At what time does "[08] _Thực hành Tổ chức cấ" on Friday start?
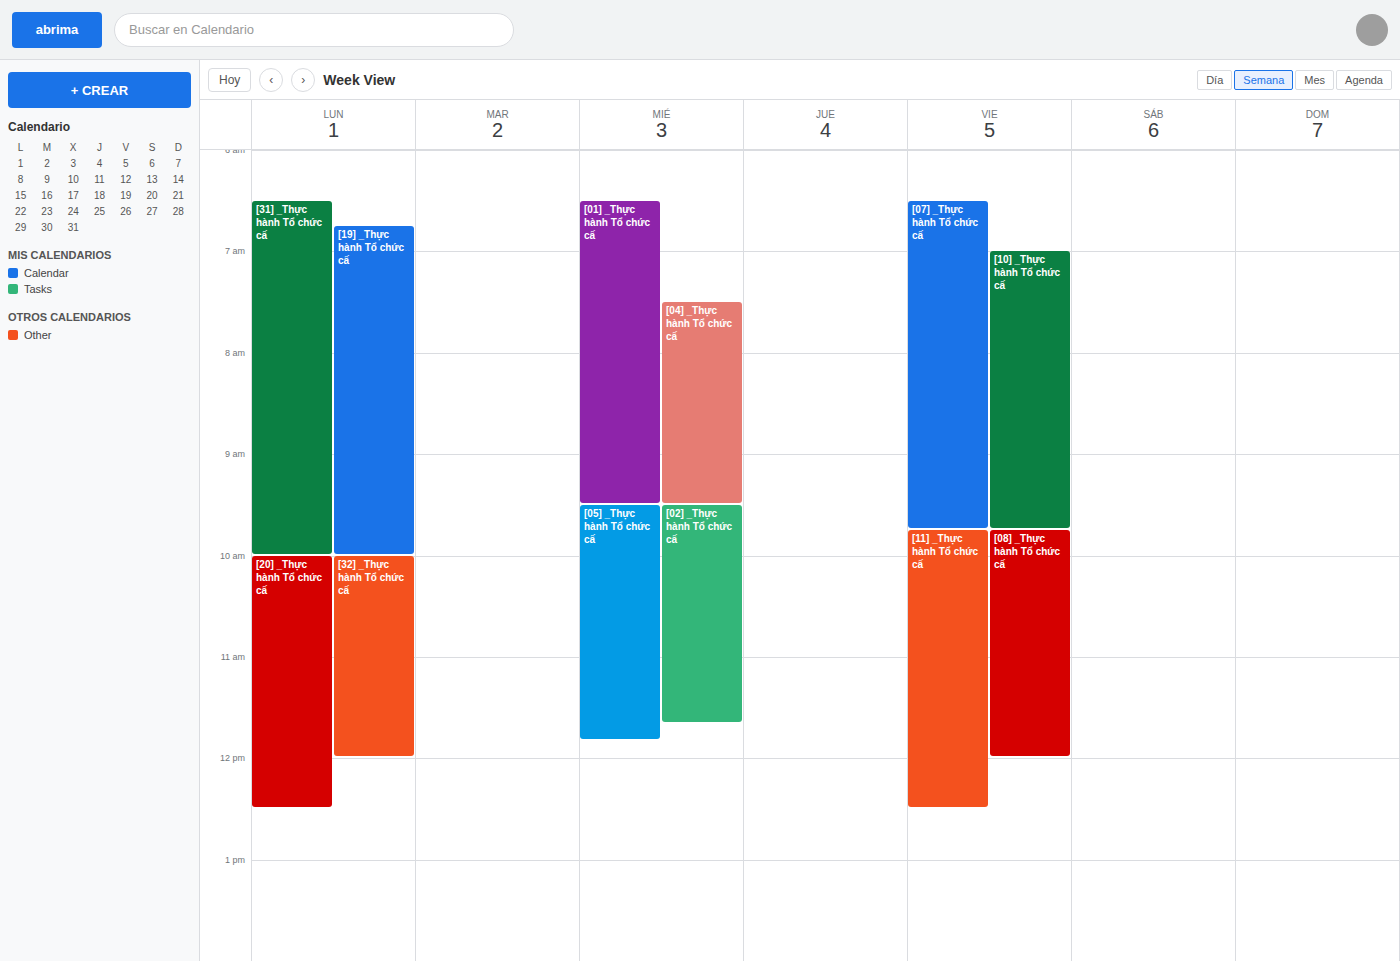
9:45 AM